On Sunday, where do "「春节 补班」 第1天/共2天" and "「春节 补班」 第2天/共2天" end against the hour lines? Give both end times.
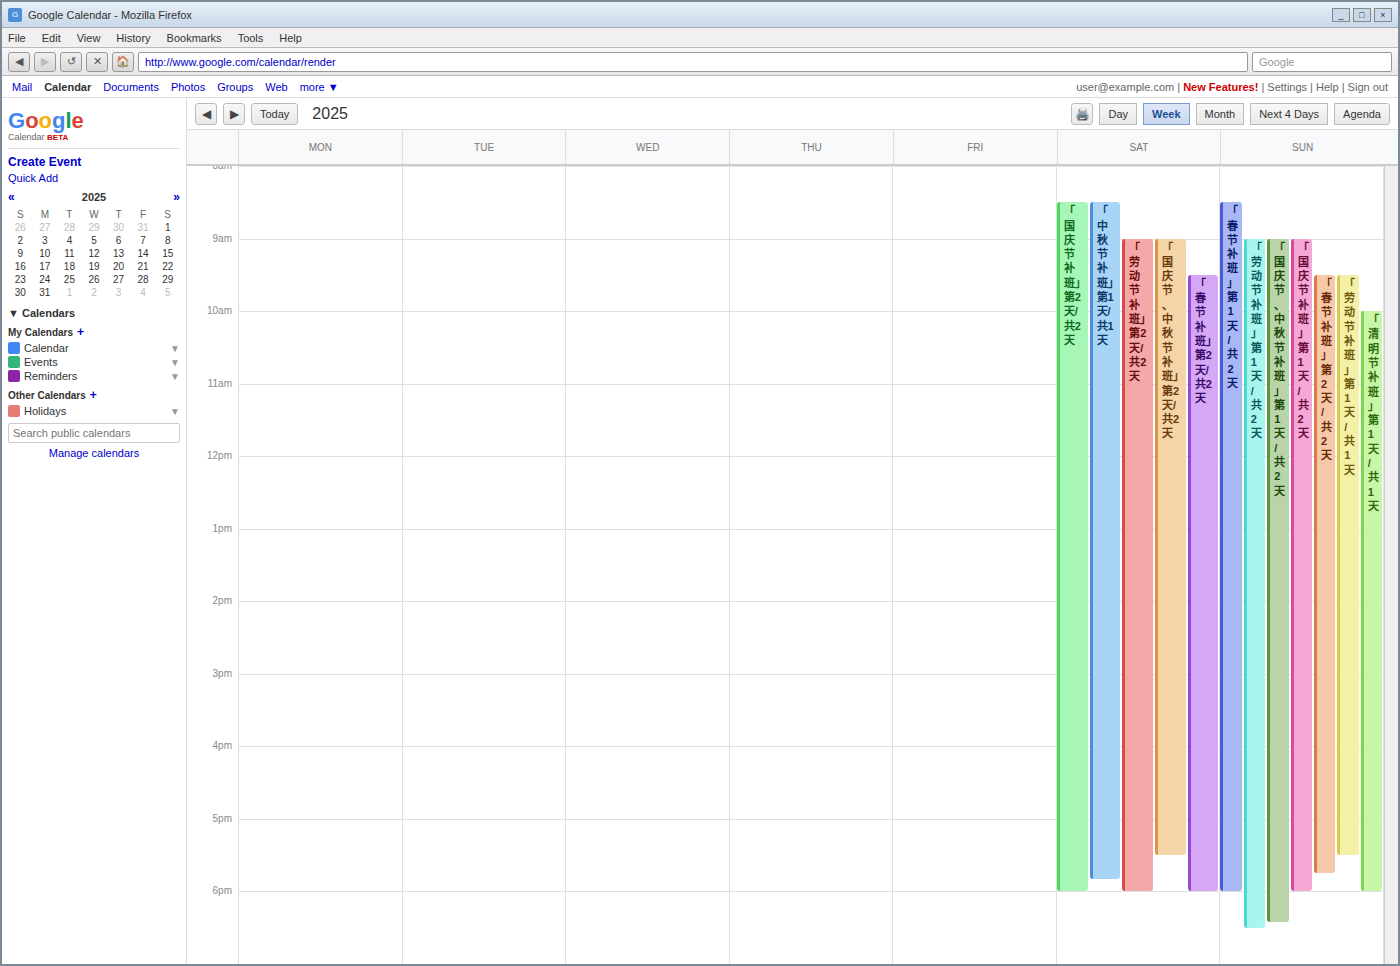
"「春节 补班」 第1天/共2天": 18:00, exactly on the 18:00 line. "「春节 补班」 第2天/共2天": 17:45, neither: three quarters of the way from the 17:00 line to the 18:00 line.